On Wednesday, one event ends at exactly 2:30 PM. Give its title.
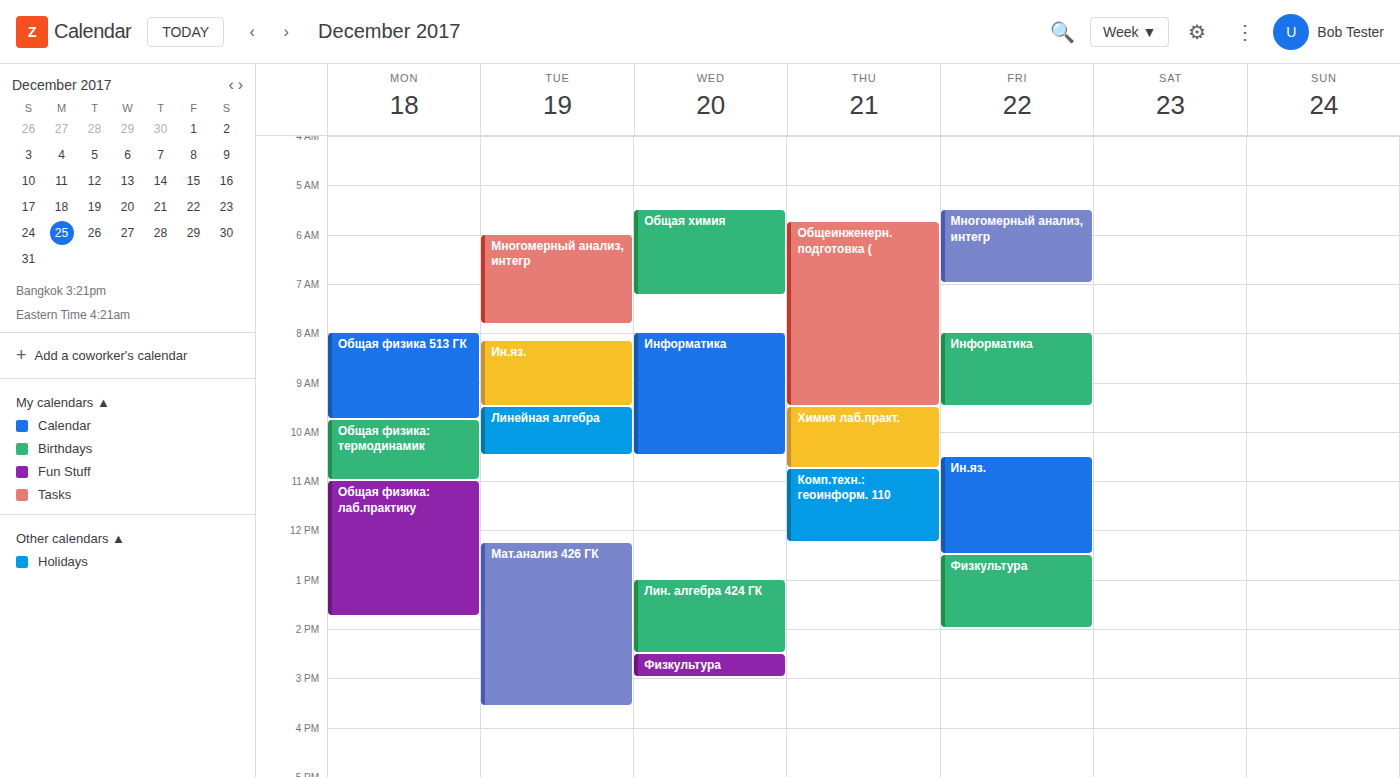
"Лин. алгебра 424 ГК"